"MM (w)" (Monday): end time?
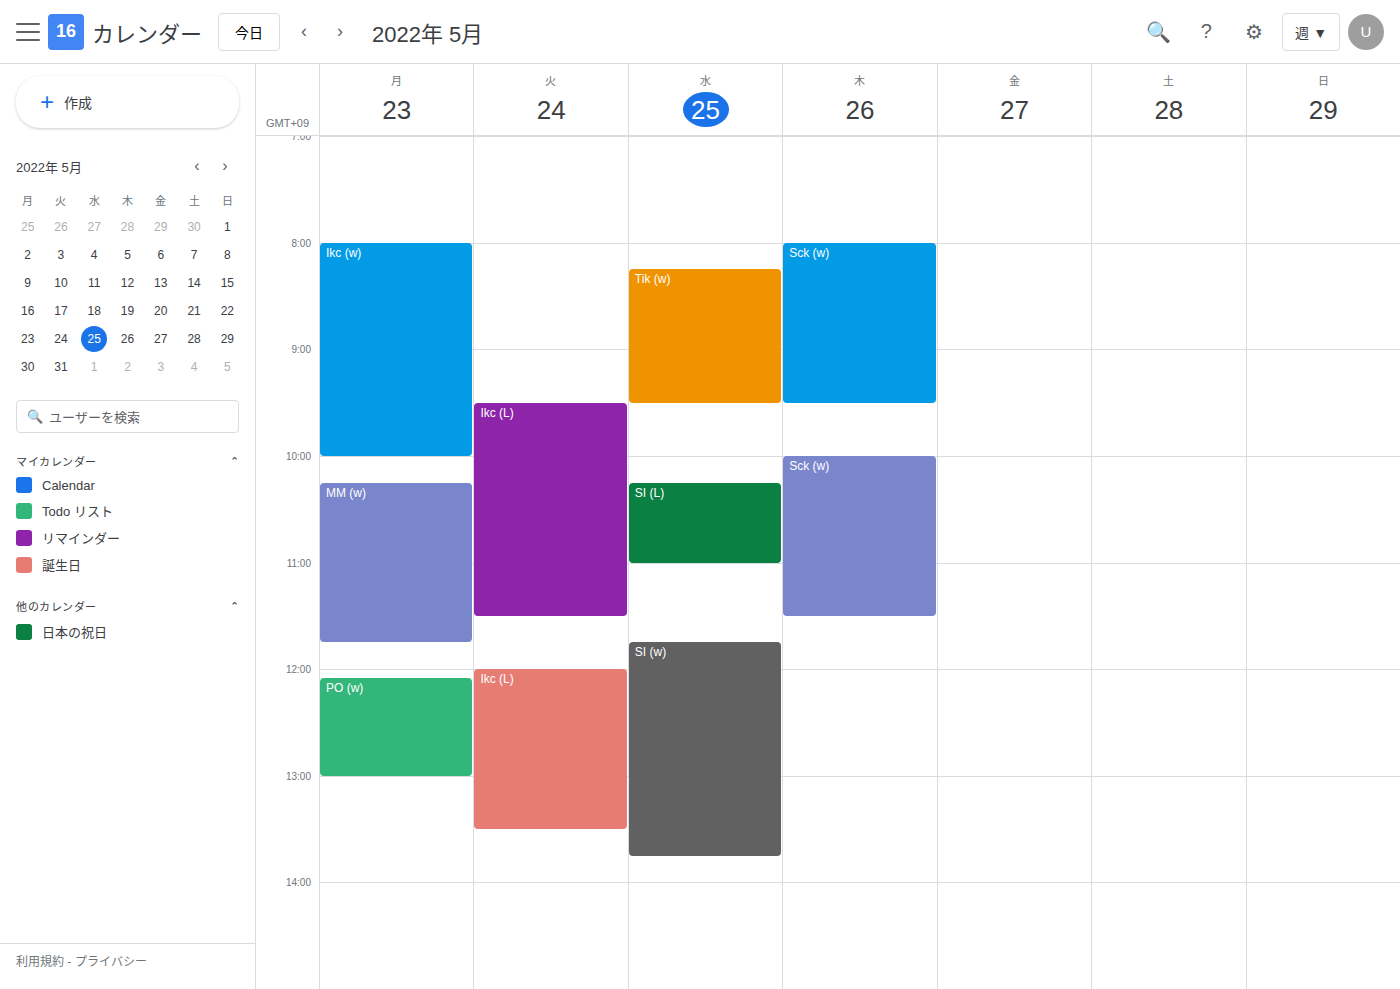
11:45 AM